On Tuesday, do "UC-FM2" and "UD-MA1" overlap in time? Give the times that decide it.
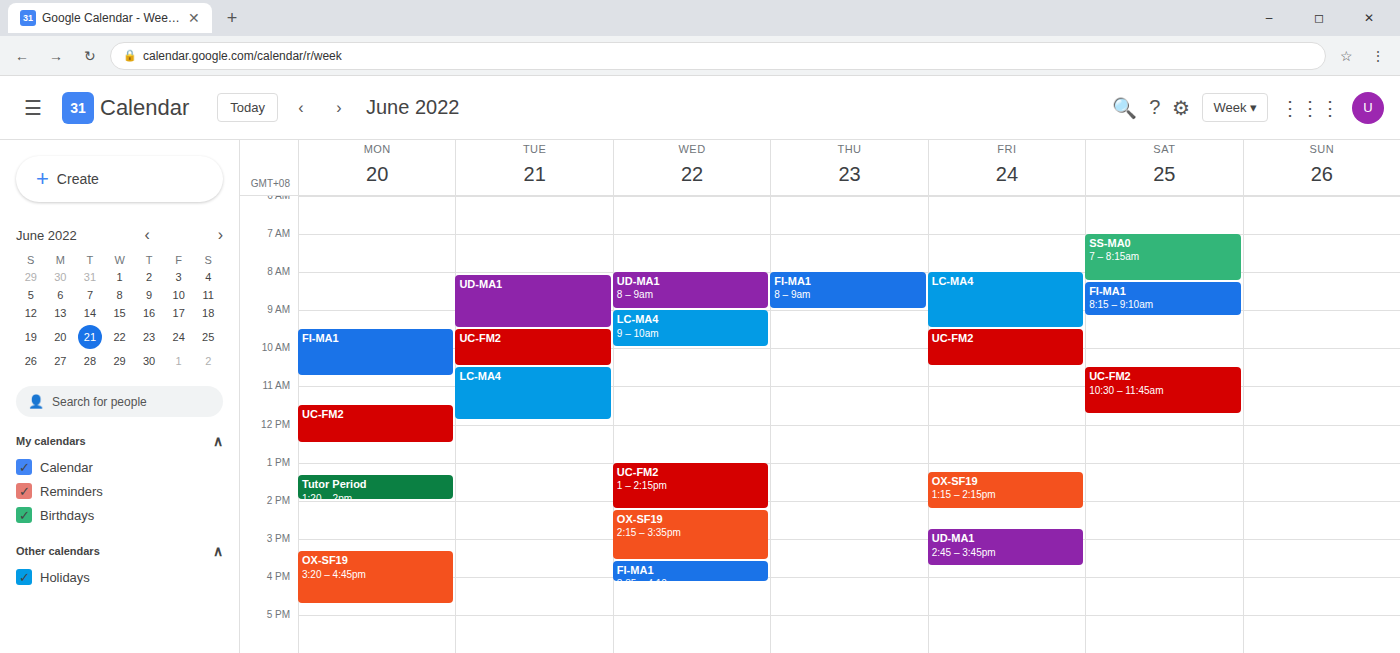
"UD-MA1" ends at 09:30, exactly when "UC-FM2" starts -- they touch but do not overlap.